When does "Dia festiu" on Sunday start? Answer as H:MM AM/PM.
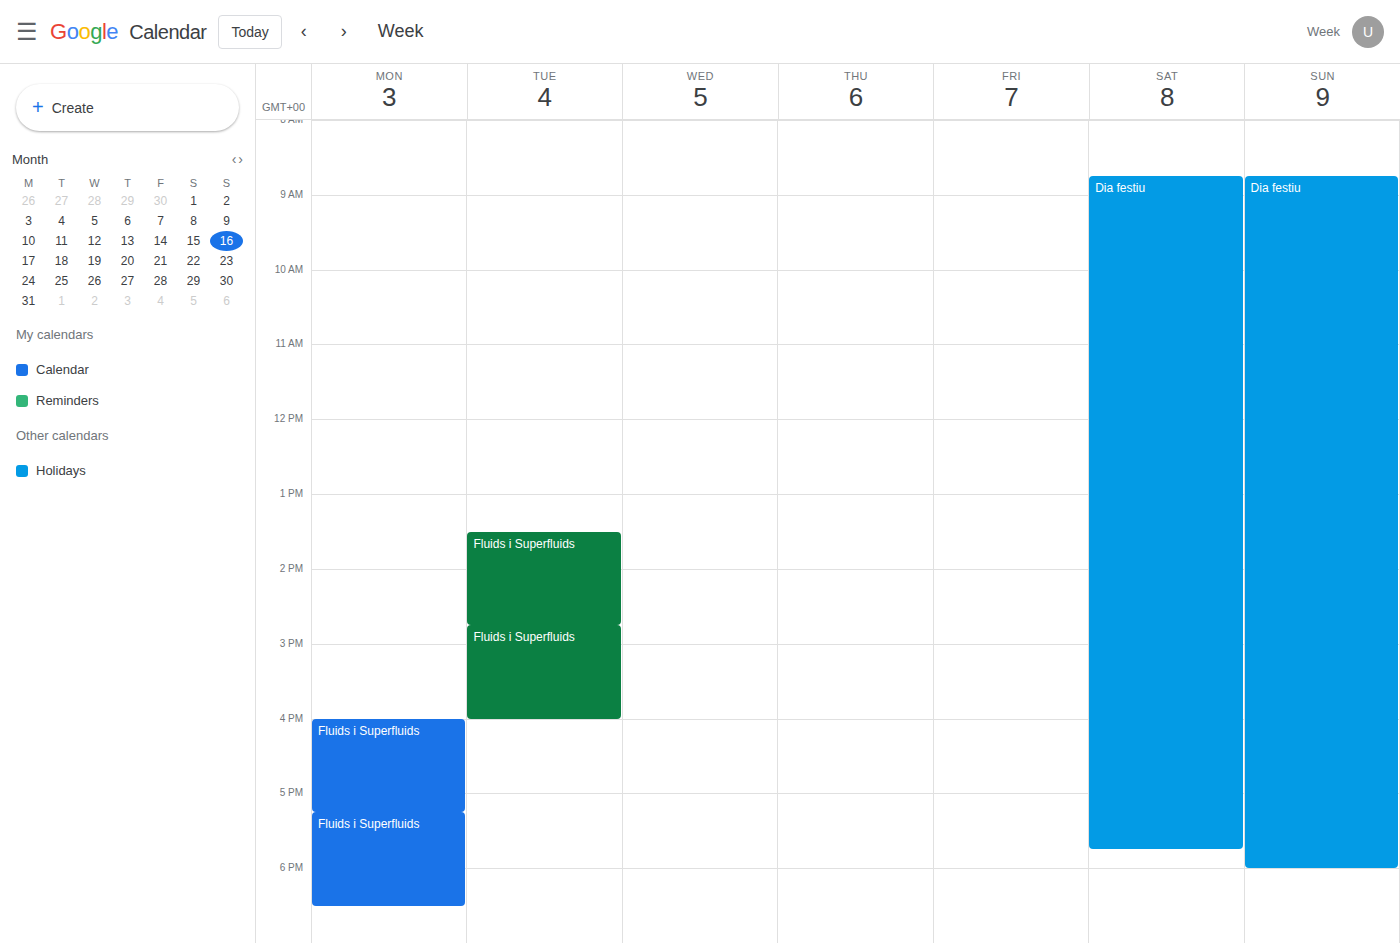
8:45 AM